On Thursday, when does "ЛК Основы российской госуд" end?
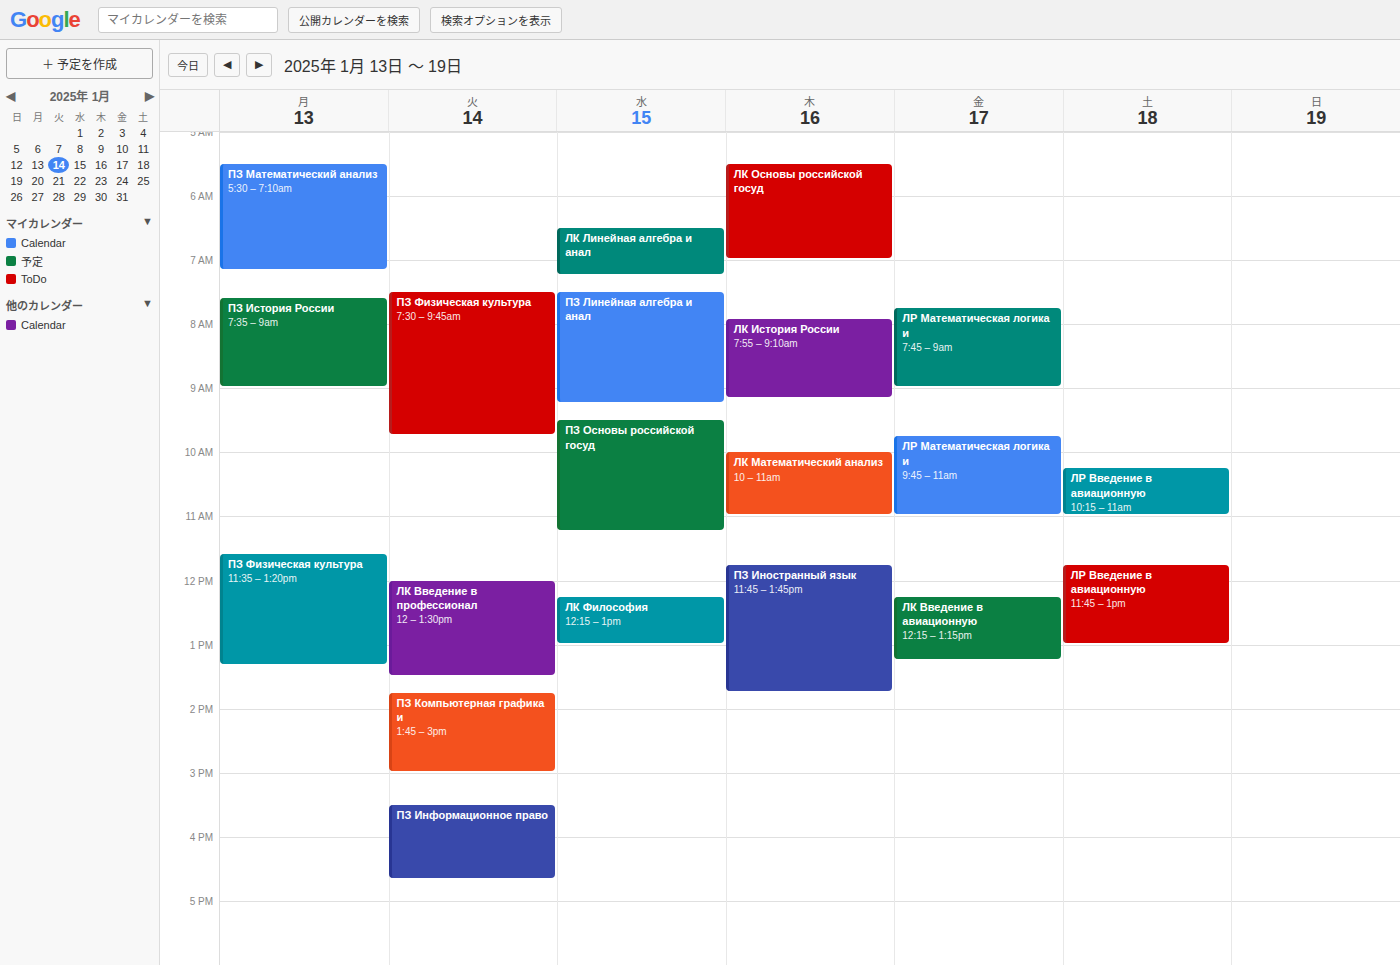
7:00 AM